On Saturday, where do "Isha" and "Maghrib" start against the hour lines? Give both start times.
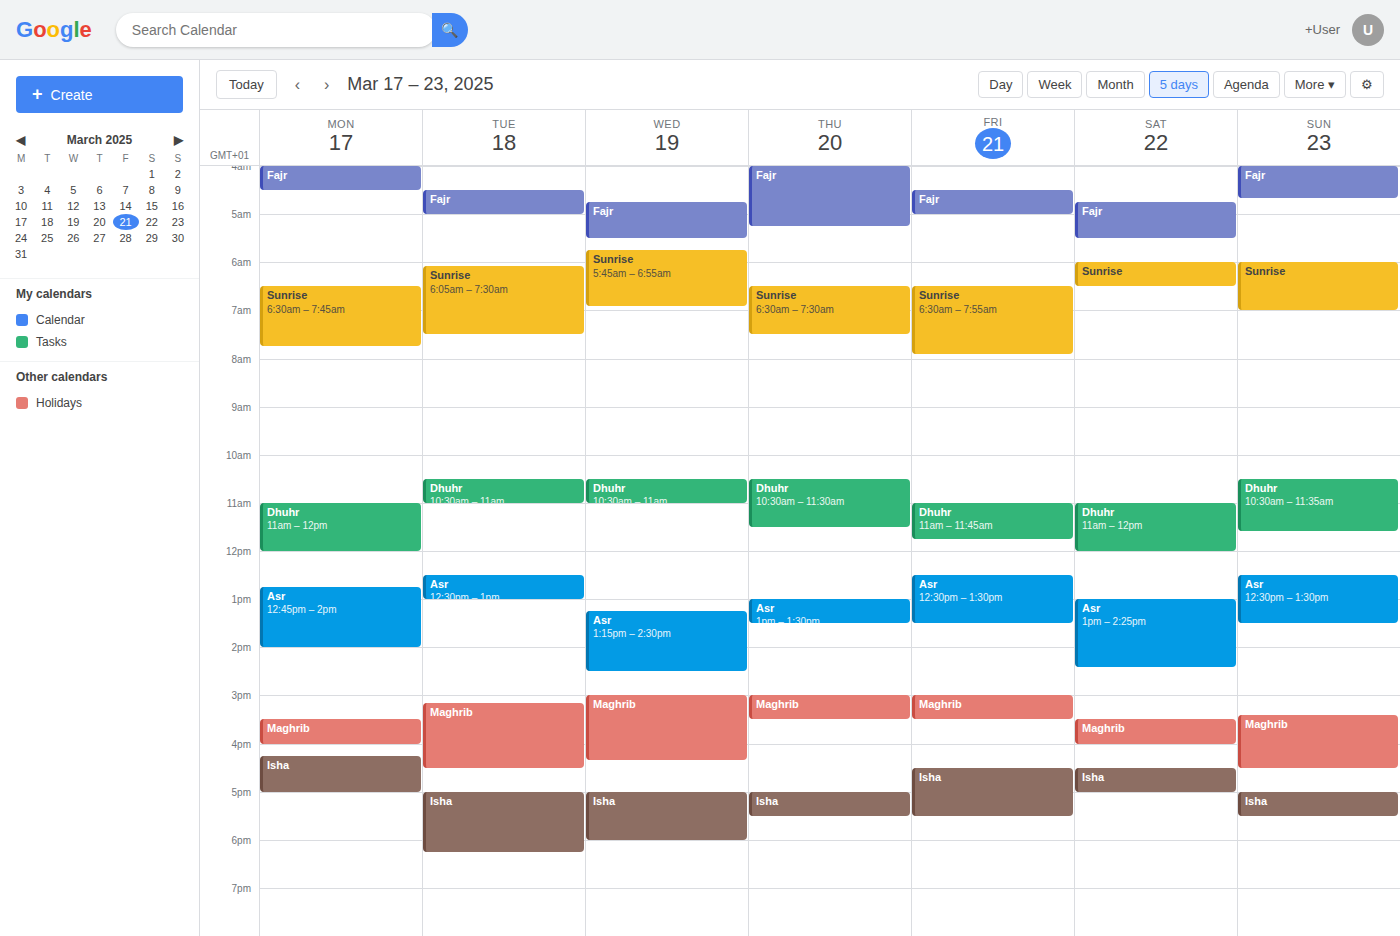
"Isha": 4:30 PM, halfway between the 4 PM and 5 PM lines. "Maghrib": 3:30 PM, halfway between the 3 PM and 4 PM lines.